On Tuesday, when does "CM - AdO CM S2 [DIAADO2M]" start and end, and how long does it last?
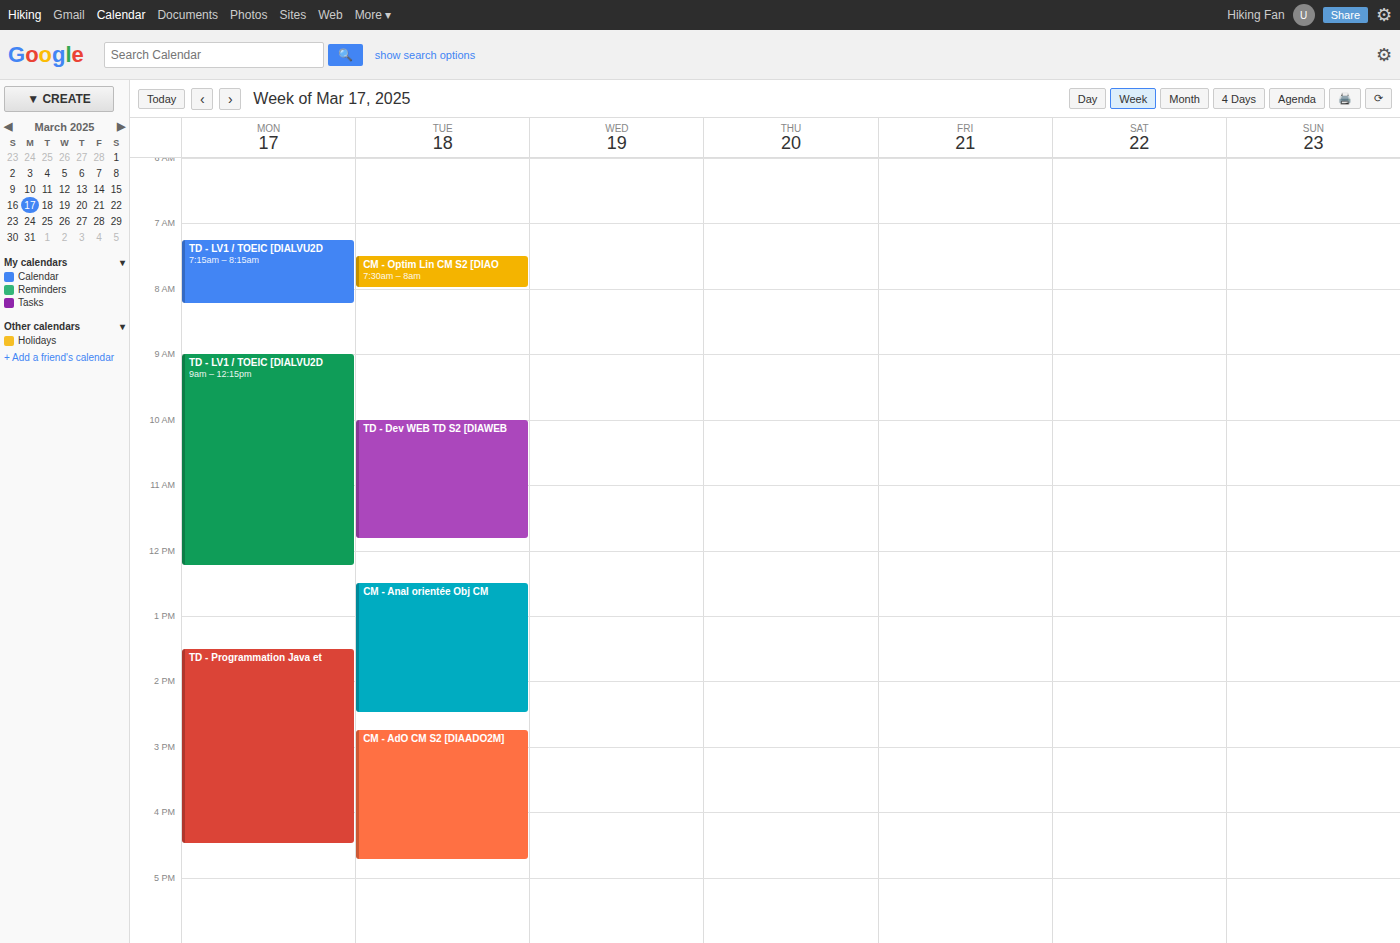
2:45 PM to 4:45 PM, 2 hours